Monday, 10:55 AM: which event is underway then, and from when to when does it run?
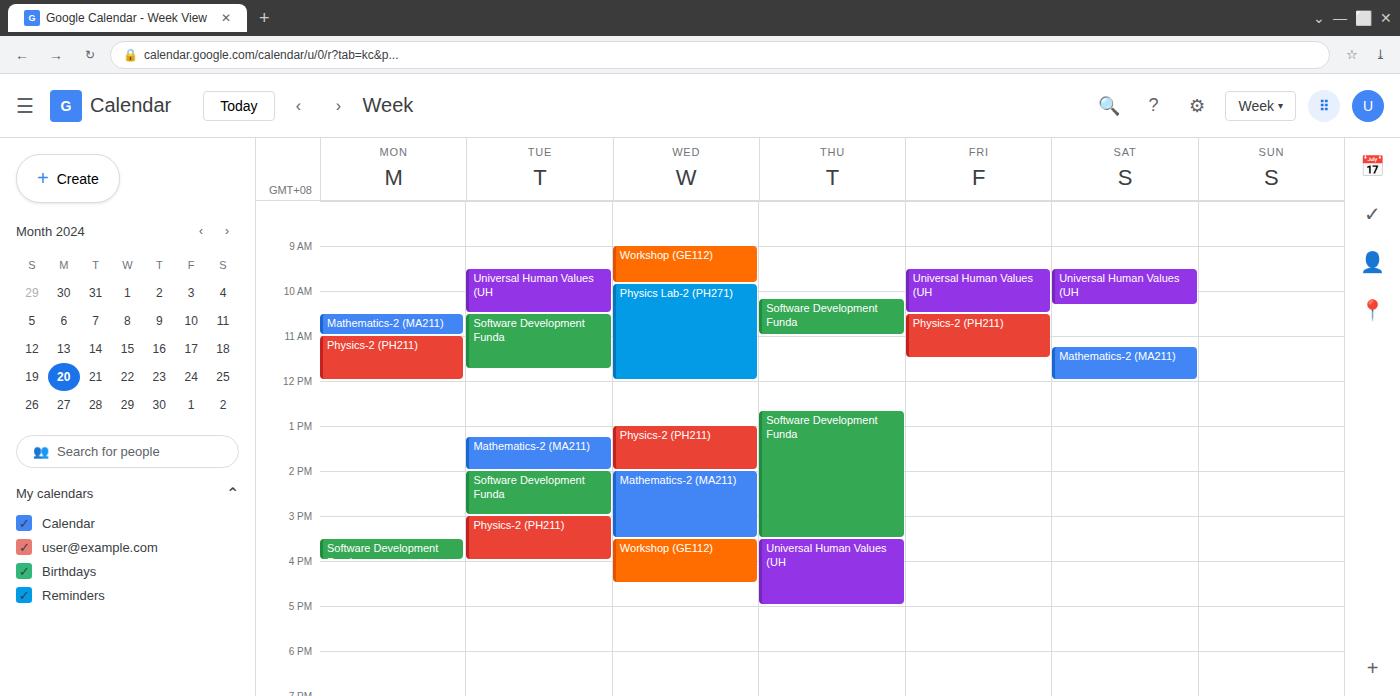
"Mathematics-2 (MA211)", 10:30 AM to 11:00 AM